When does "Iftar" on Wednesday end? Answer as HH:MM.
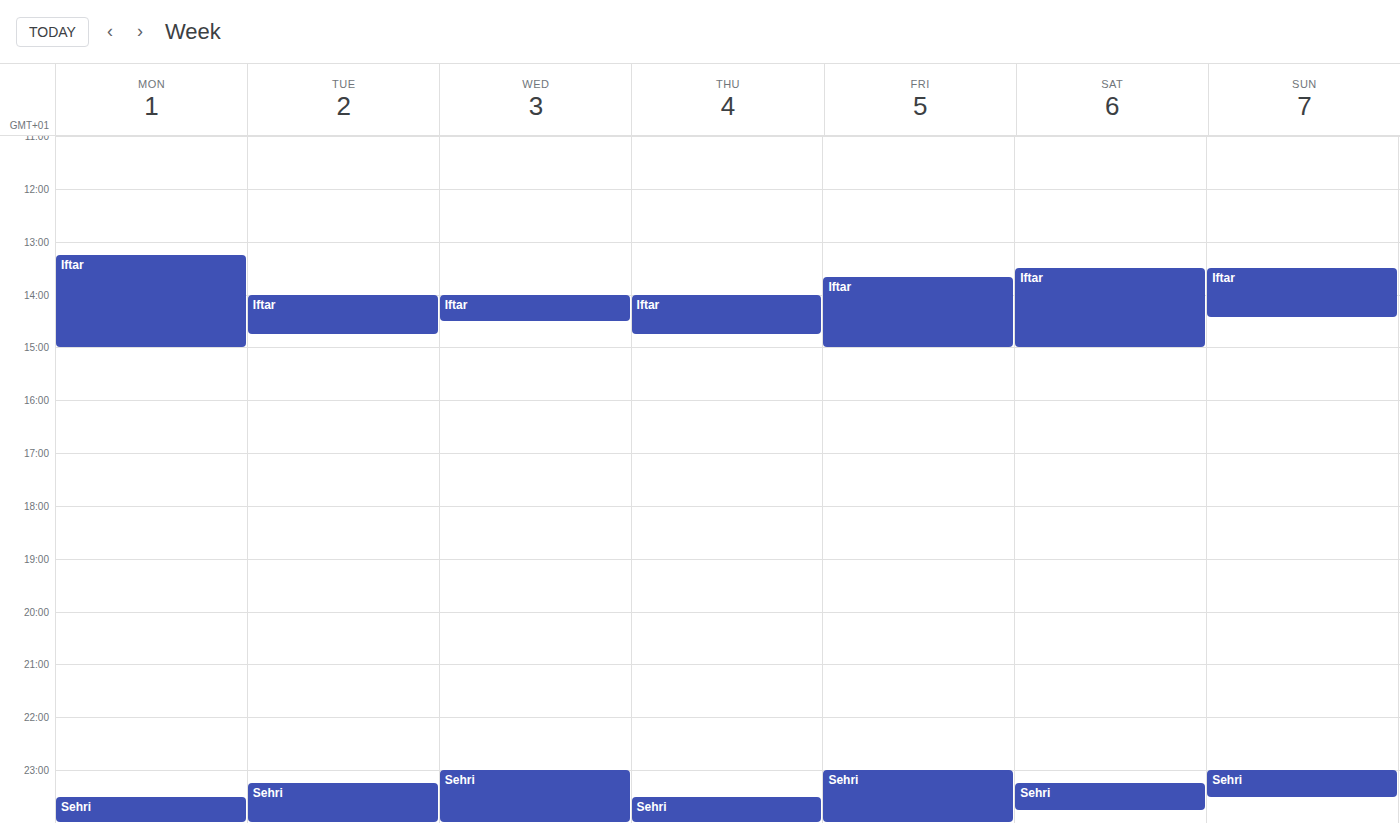
14:30